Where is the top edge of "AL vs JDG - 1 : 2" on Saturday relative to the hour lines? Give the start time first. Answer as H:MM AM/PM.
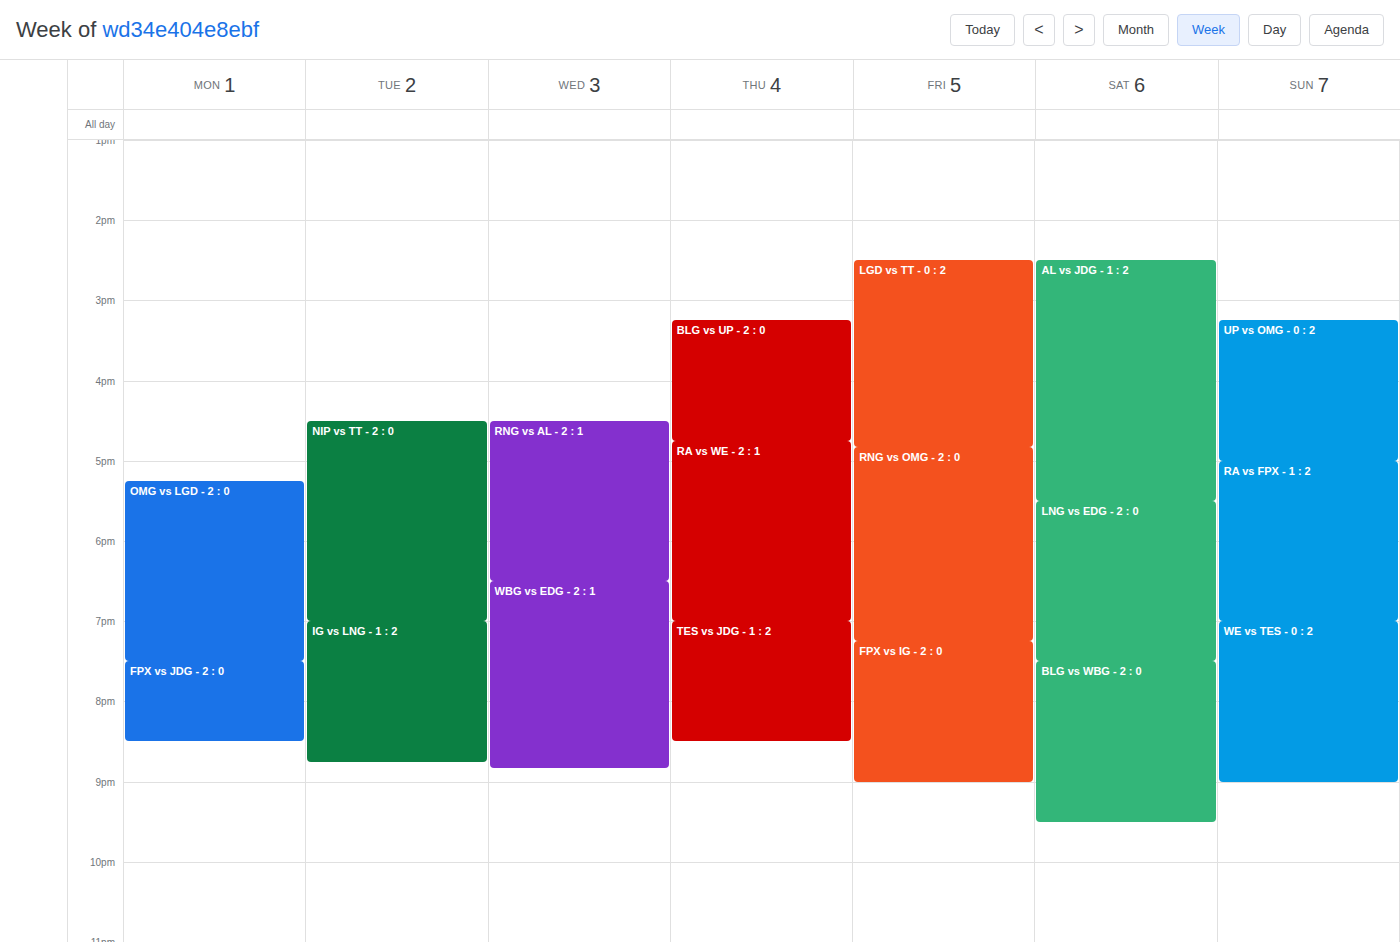
2:30 PM -- halfway between the 2 PM and 3 PM lines.